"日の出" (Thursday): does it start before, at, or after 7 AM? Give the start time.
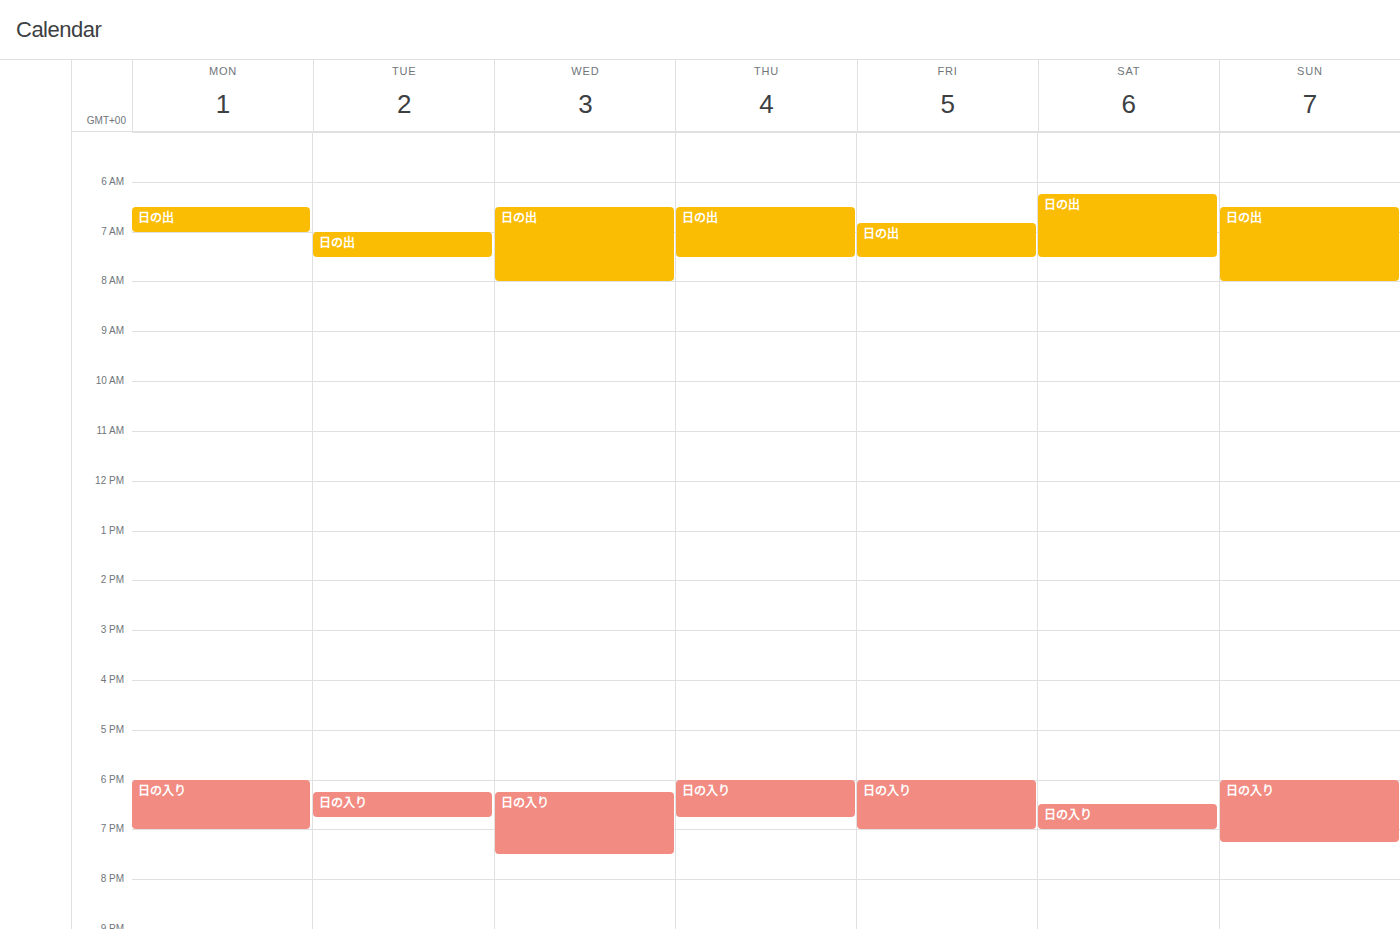
6:30 AM -- before 7 AM, 30 minutes above the 7 AM line.